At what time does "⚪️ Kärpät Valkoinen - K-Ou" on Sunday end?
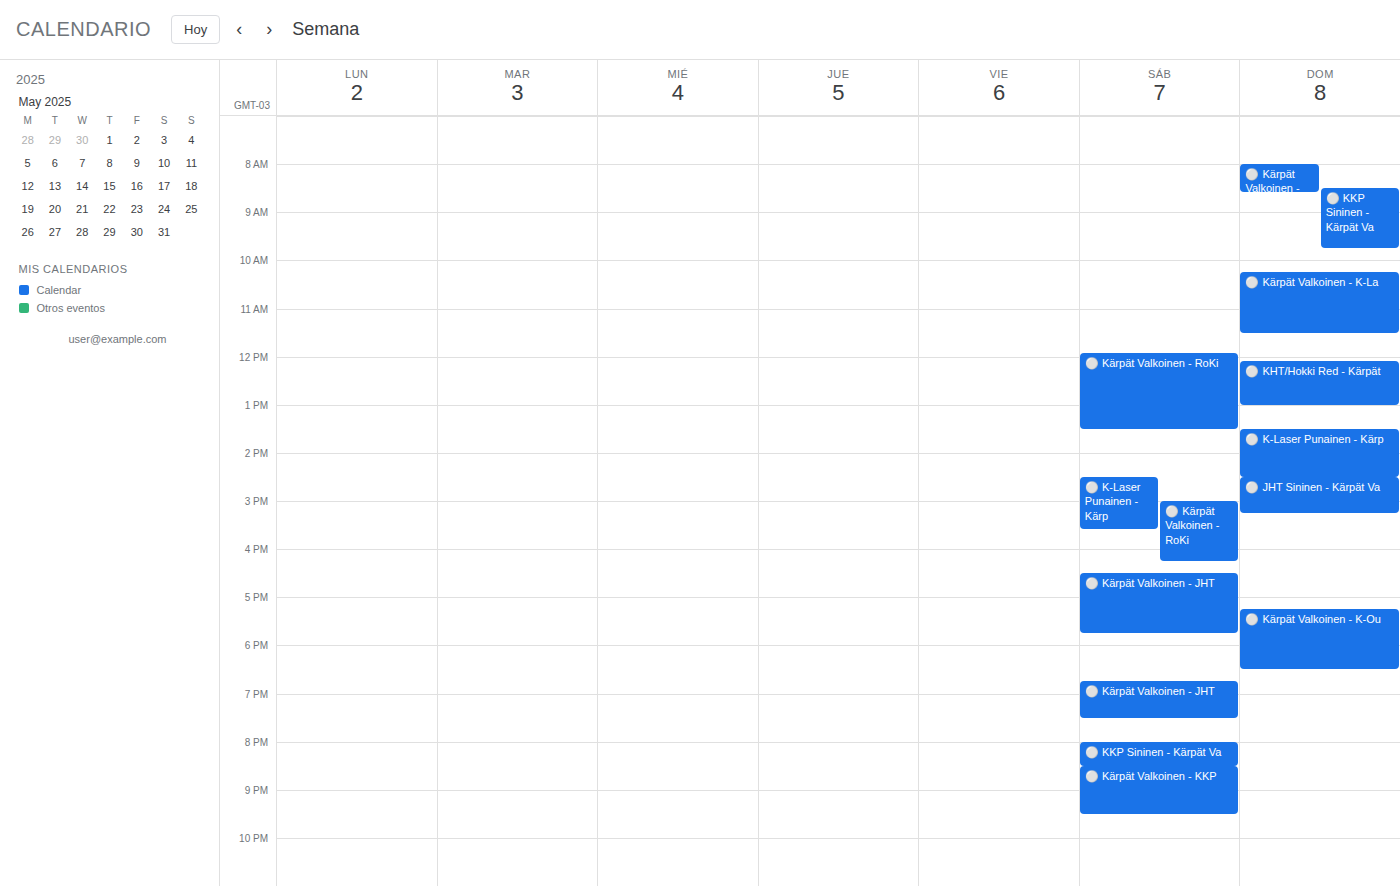
6:30 PM